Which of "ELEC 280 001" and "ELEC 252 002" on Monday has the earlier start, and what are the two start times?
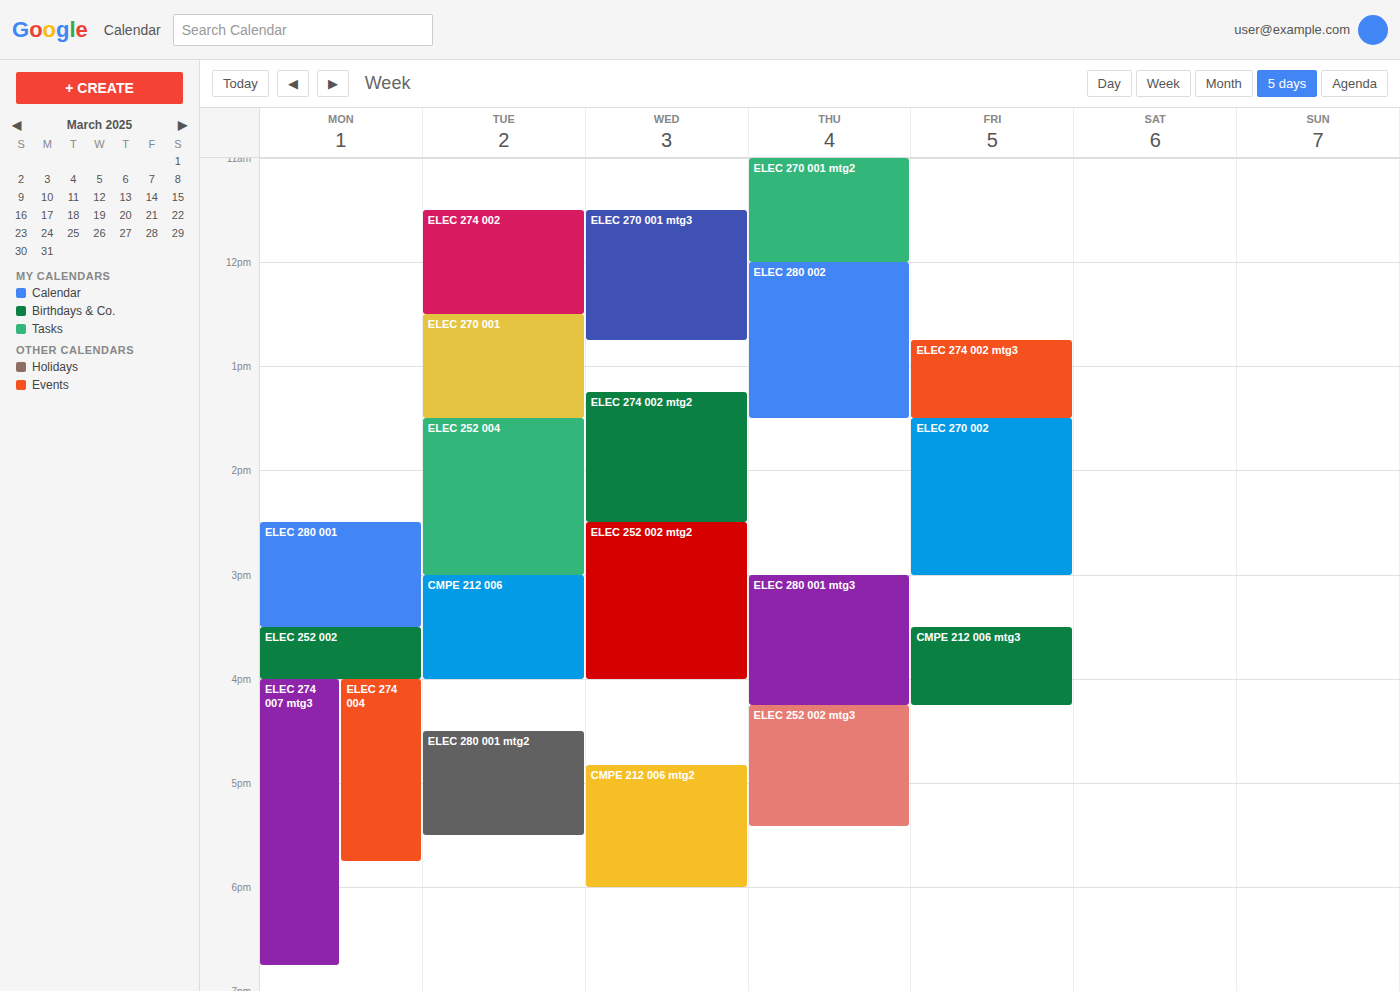
"ELEC 280 001" 2:30 PM; "ELEC 252 002" 3:30 PM.